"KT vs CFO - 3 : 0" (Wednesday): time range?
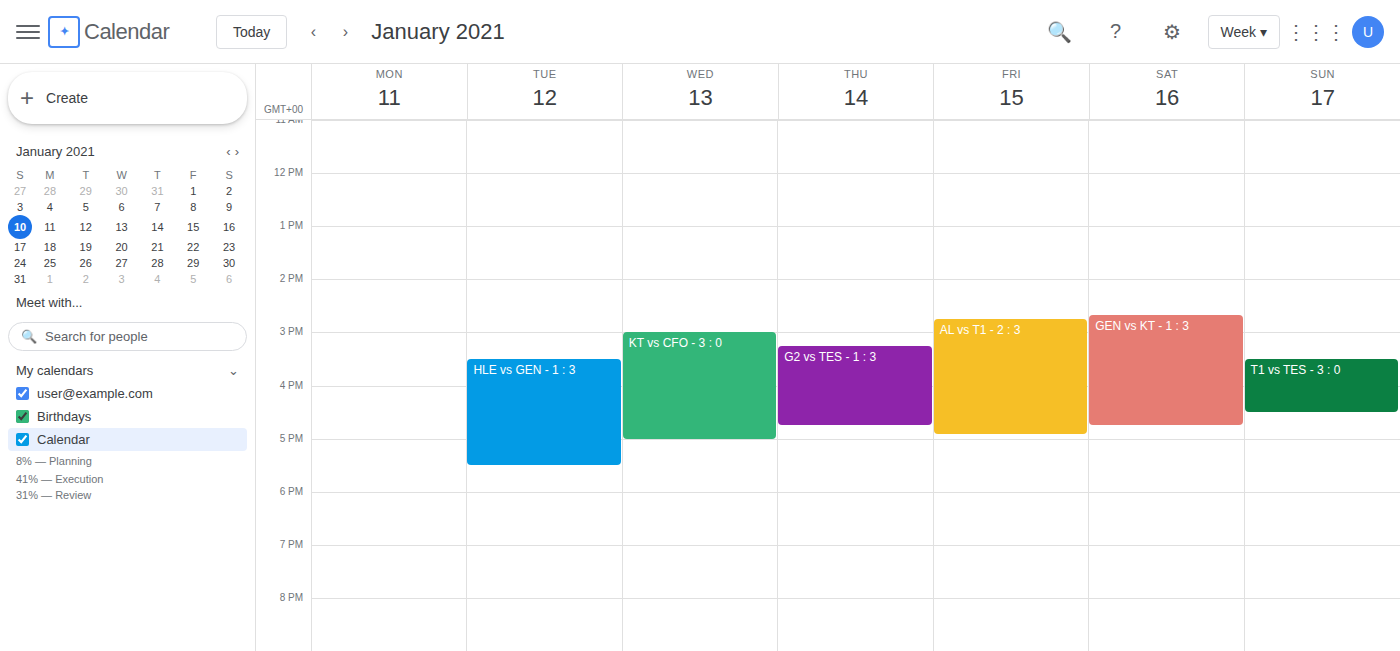
3:00 PM to 5:00 PM